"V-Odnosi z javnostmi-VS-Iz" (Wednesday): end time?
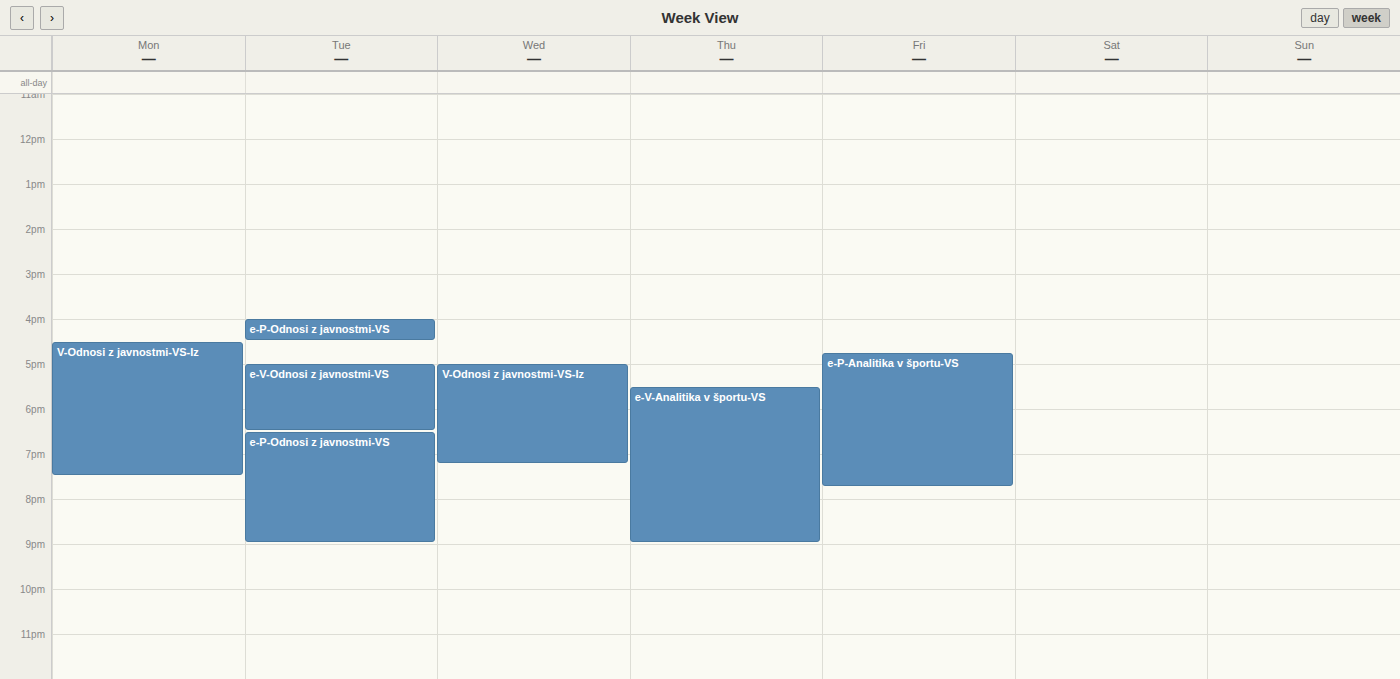
7:15 PM